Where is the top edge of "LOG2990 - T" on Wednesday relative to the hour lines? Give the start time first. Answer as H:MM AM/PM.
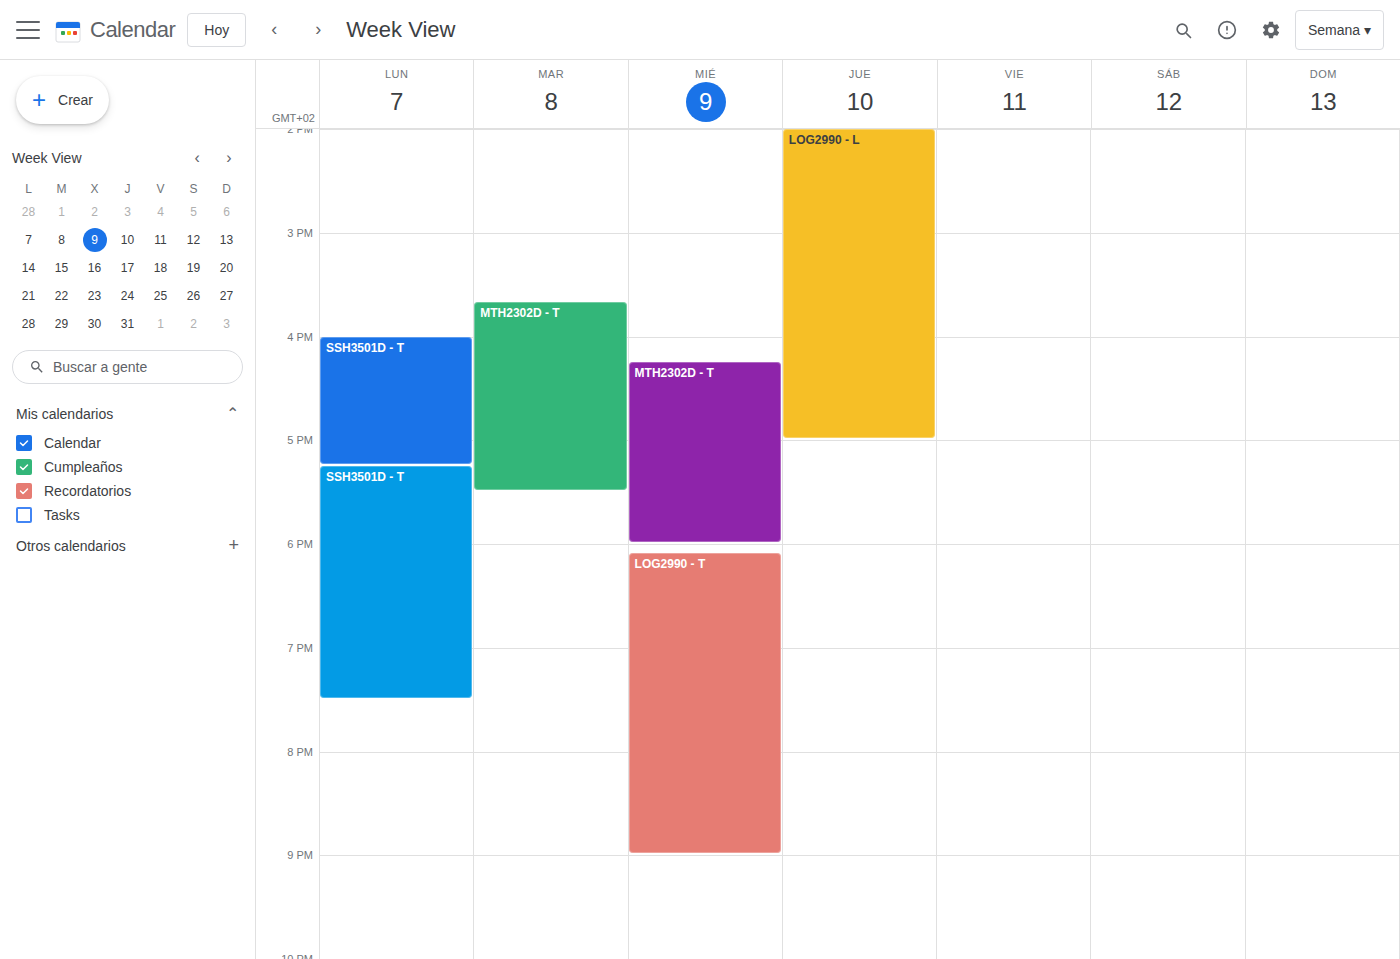
6:05 PM -- neither: 5 minutes below the 6 PM line and 55 minutes above the 7 PM line.